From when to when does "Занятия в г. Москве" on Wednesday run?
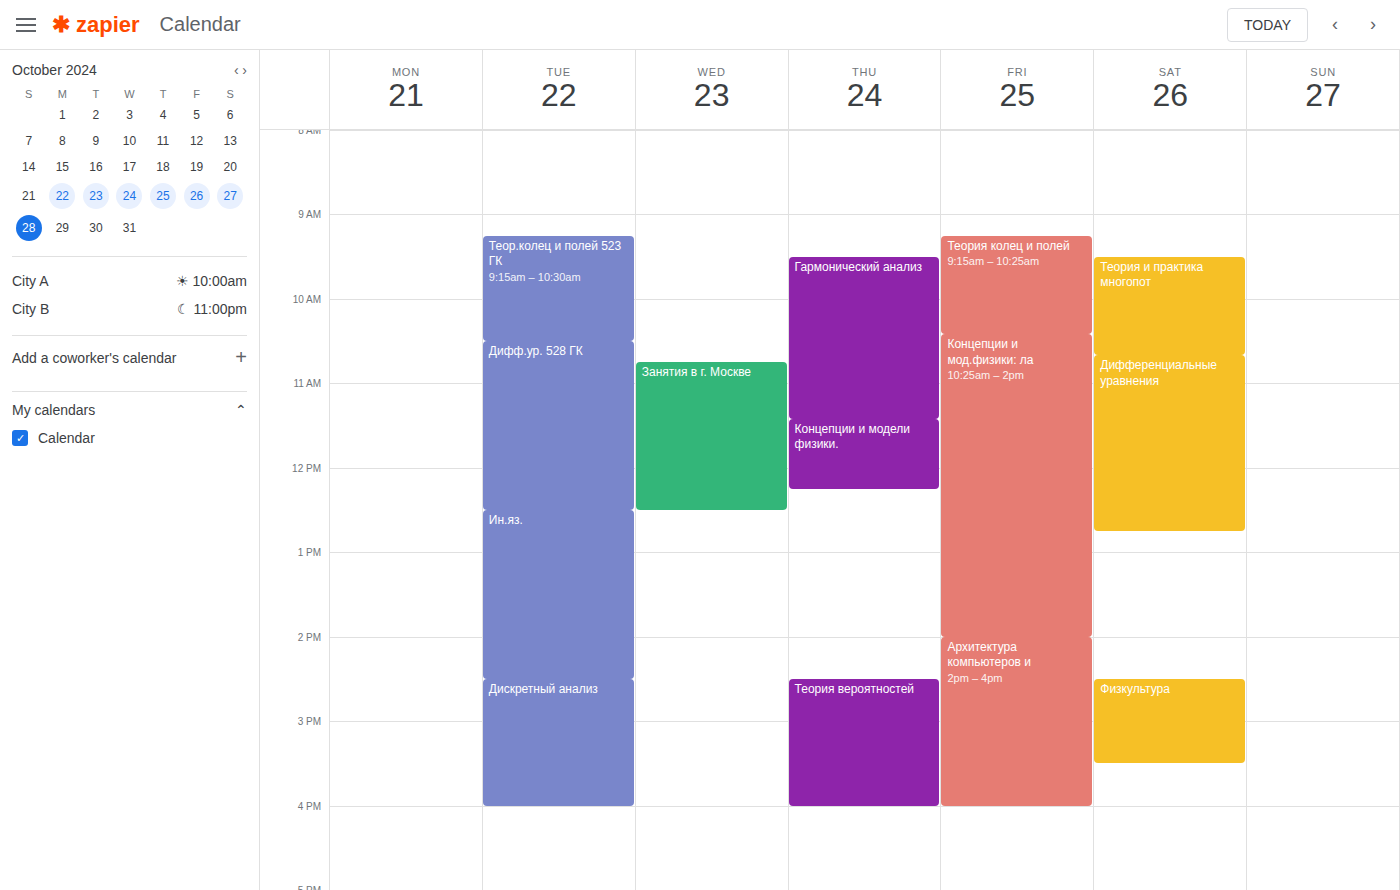
10:45 AM to 12:30 PM